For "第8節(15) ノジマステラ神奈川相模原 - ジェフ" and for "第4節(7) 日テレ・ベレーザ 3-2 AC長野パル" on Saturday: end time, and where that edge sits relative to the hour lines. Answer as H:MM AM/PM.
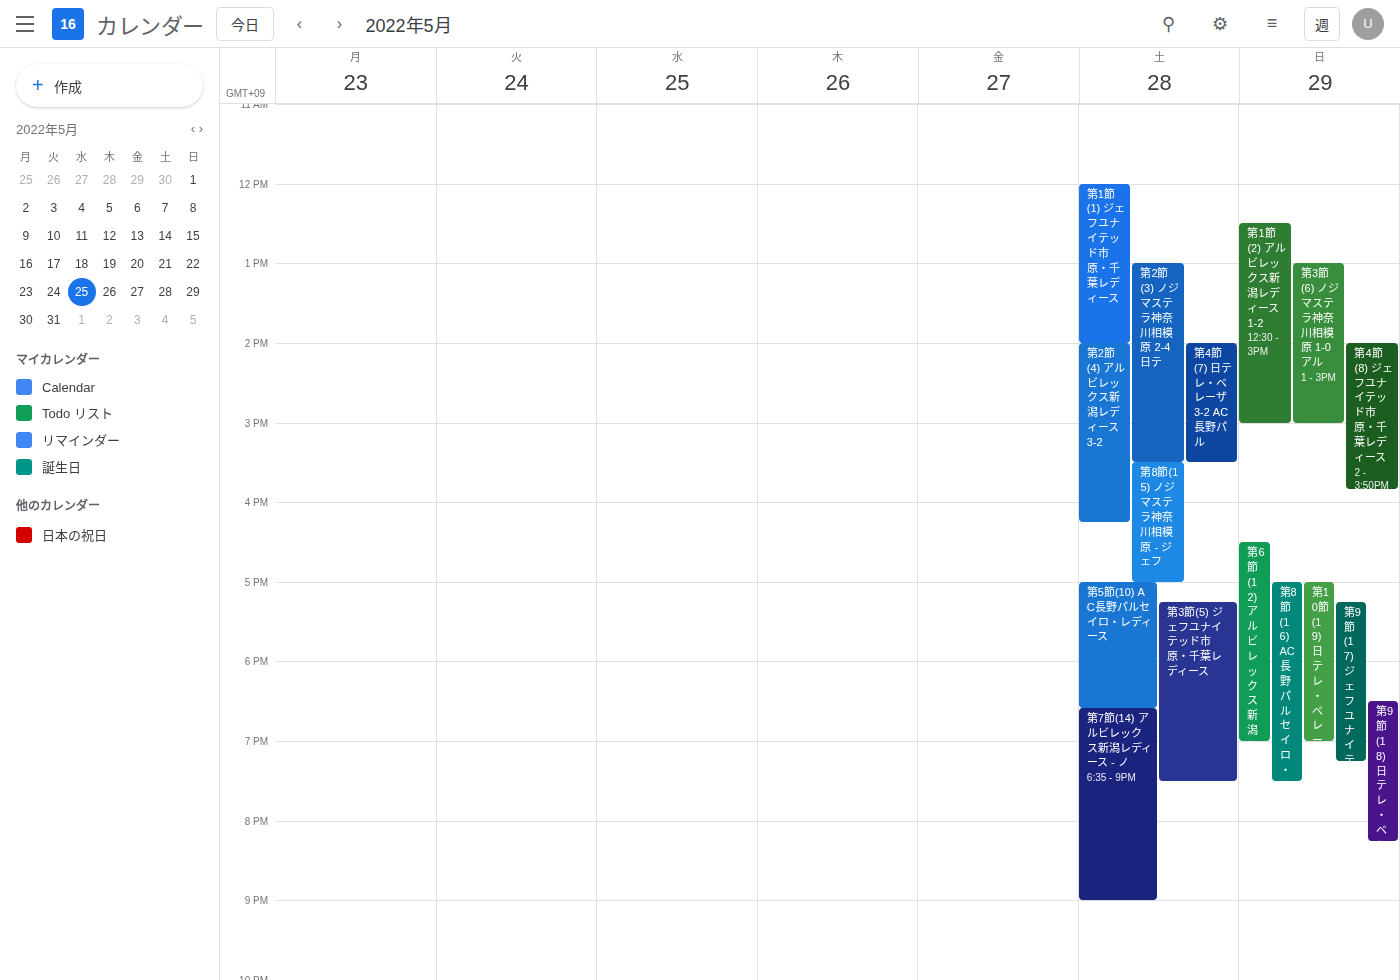
"第8節(15) ノジマステラ神奈川相模原 - ジェフ": 5:00 PM, exactly on the 5 PM line. "第4節(7) 日テレ・ベレーザ 3-2 AC長野パル": 3:30 PM, halfway between the 3 PM and 4 PM lines.